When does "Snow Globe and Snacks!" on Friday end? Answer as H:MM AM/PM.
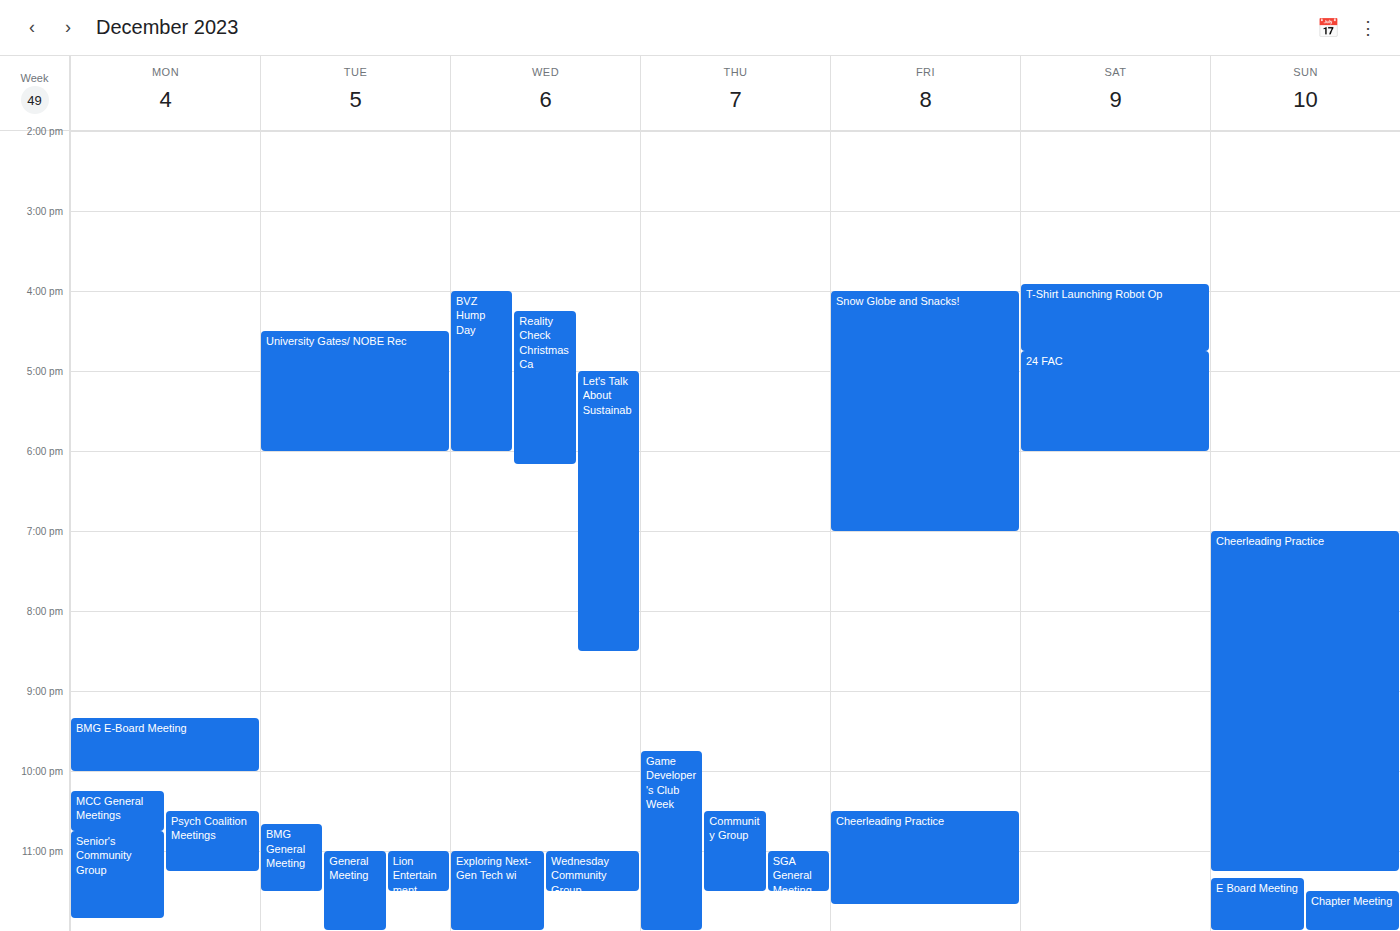
7:00 PM